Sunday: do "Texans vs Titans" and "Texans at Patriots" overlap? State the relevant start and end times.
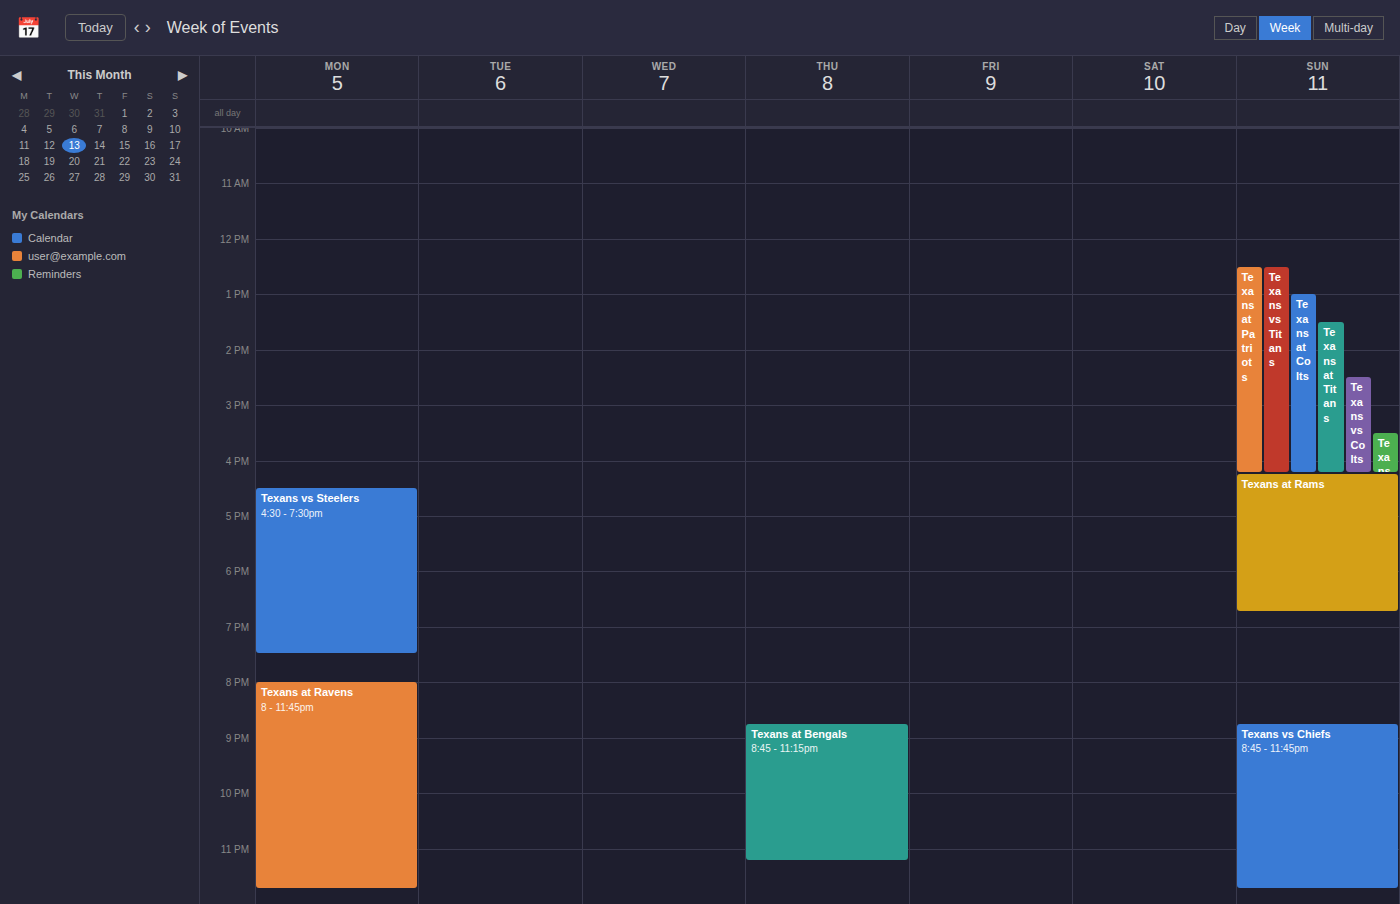
"Texans at Patriots" runs 12:30 to 16:15, inside "Texans vs Titans" -- they overlap.